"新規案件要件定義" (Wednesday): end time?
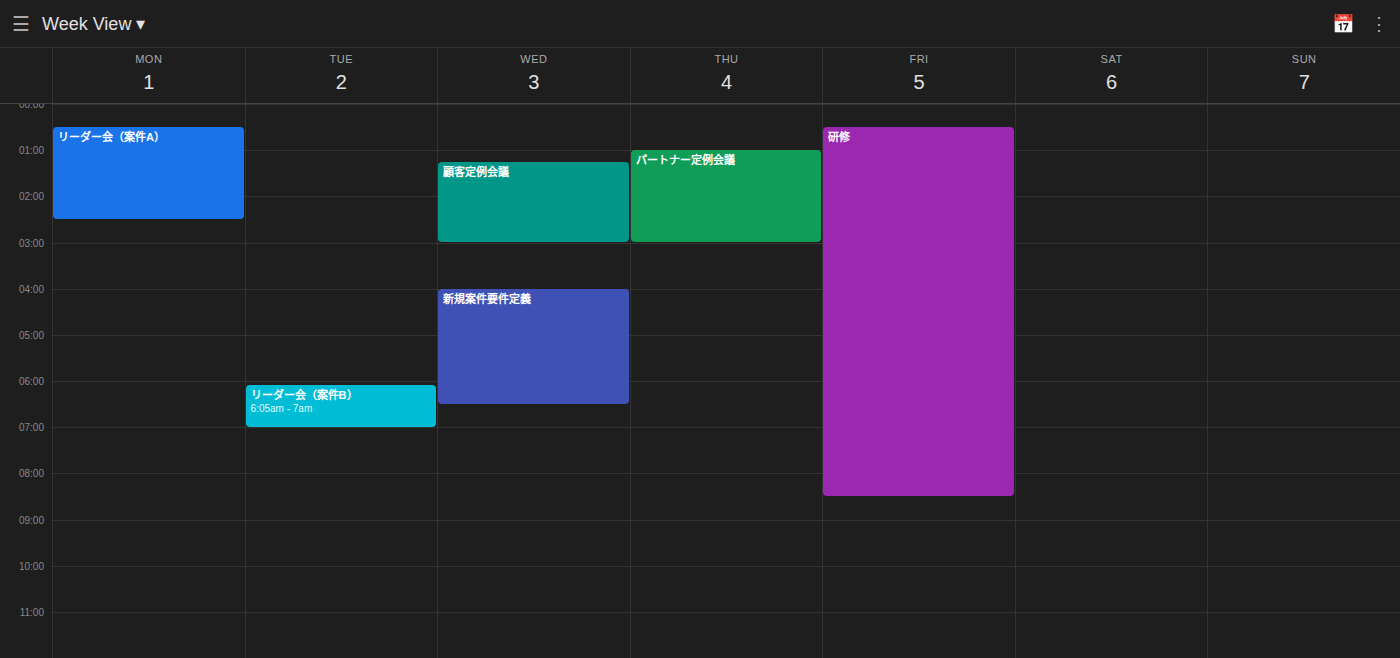
6:30 AM